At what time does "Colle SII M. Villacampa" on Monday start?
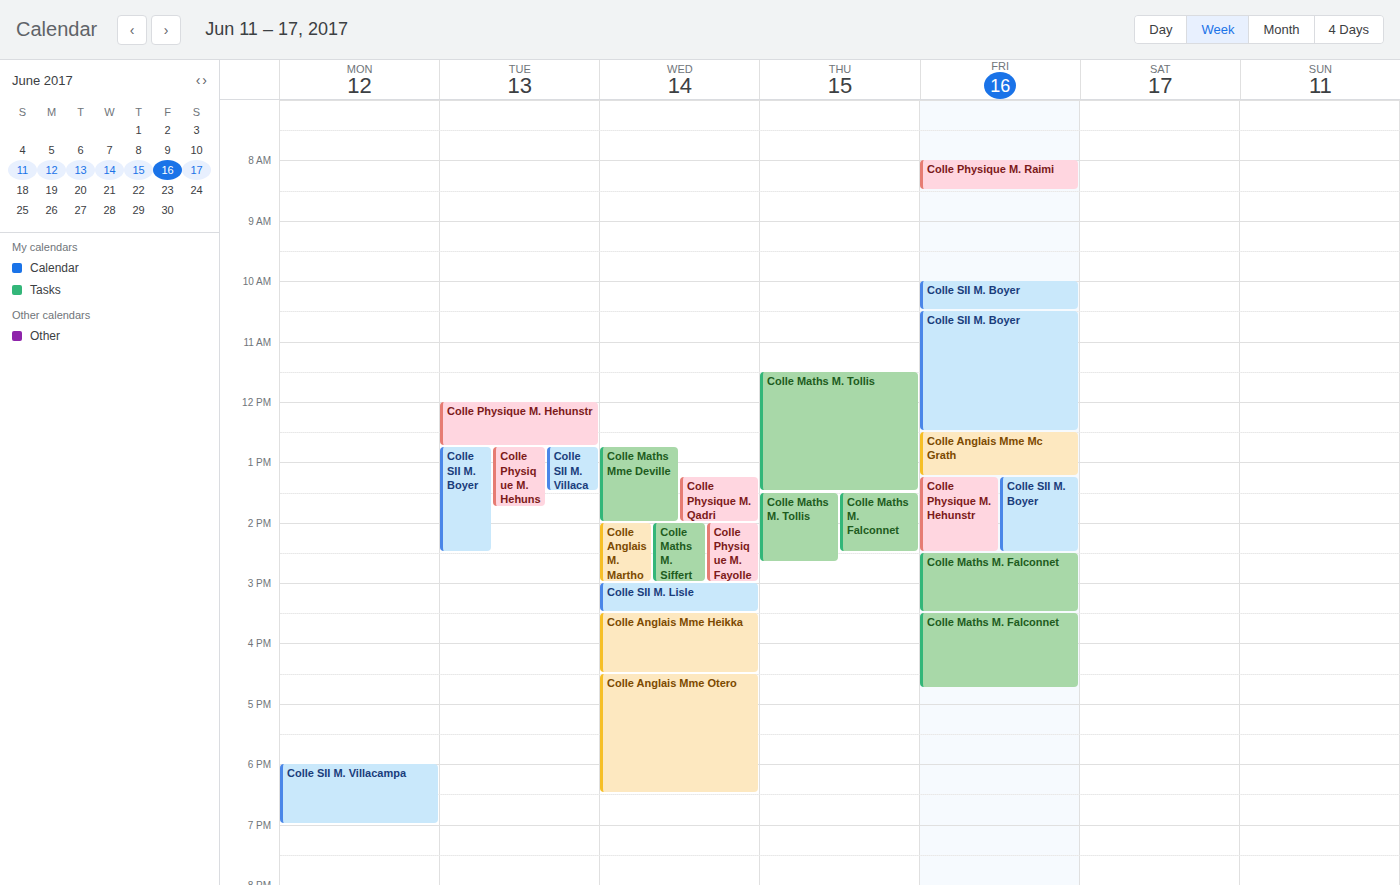
6:00 PM